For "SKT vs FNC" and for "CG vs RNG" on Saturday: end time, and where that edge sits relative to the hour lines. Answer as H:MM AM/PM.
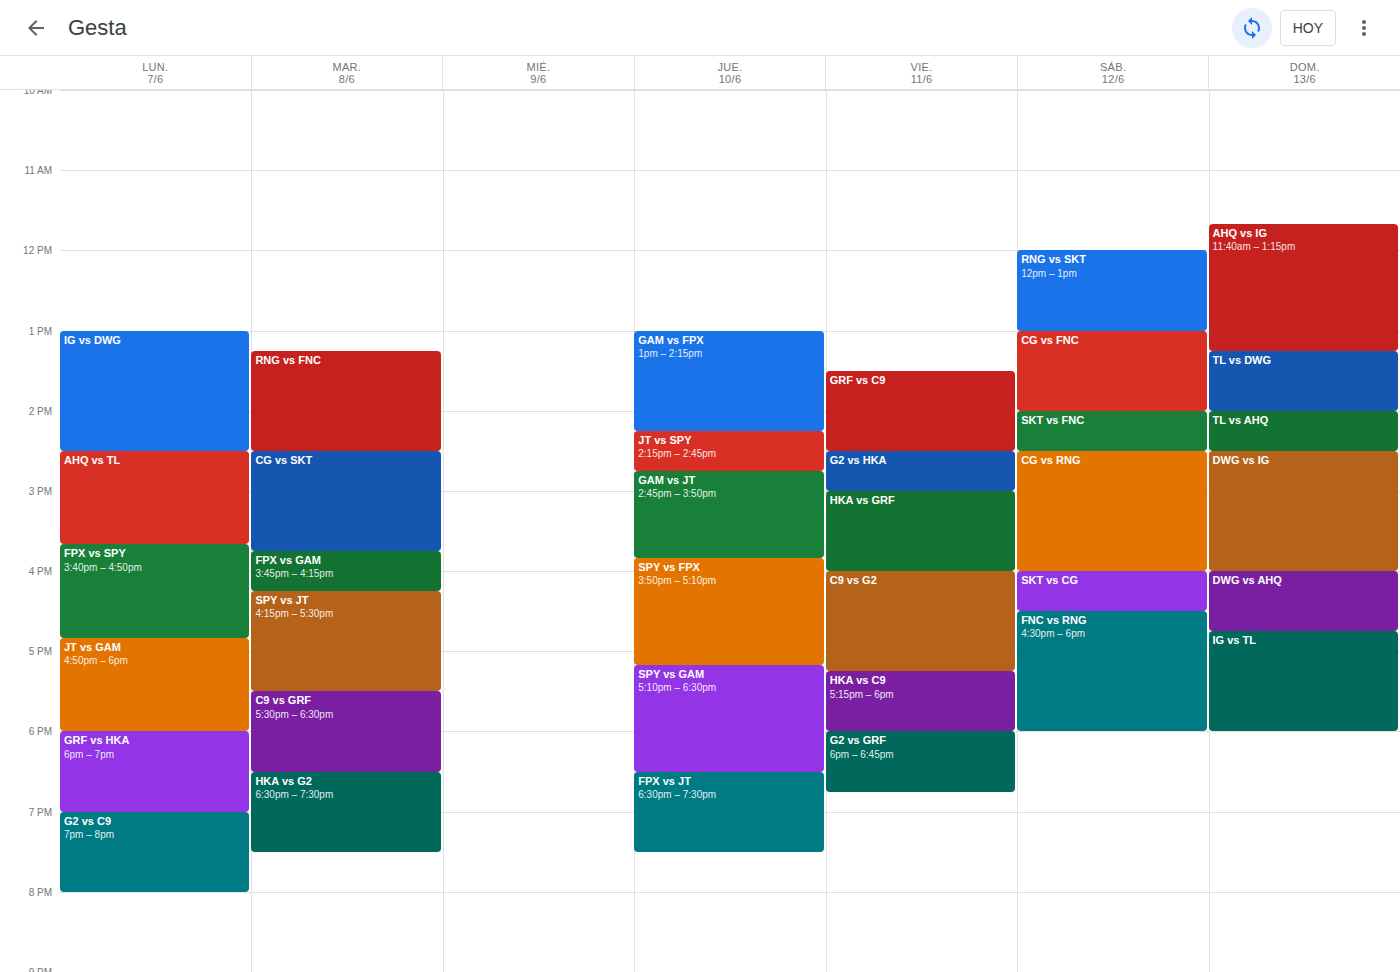
"SKT vs FNC": 2:30 PM, halfway between the 2 PM and 3 PM lines. "CG vs RNG": 4:00 PM, exactly on the 4 PM line.